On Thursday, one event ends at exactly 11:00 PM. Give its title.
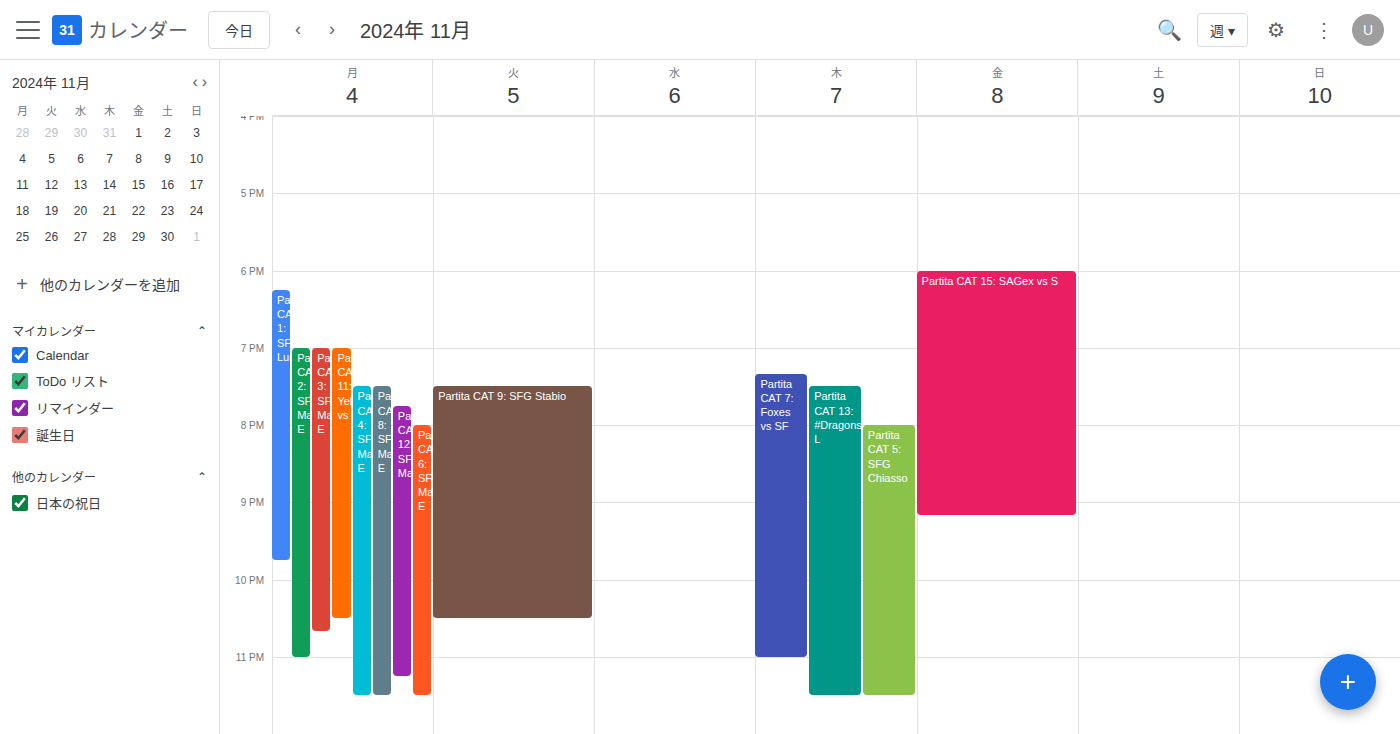
"Partita CAT 7: Foxes vs SF"